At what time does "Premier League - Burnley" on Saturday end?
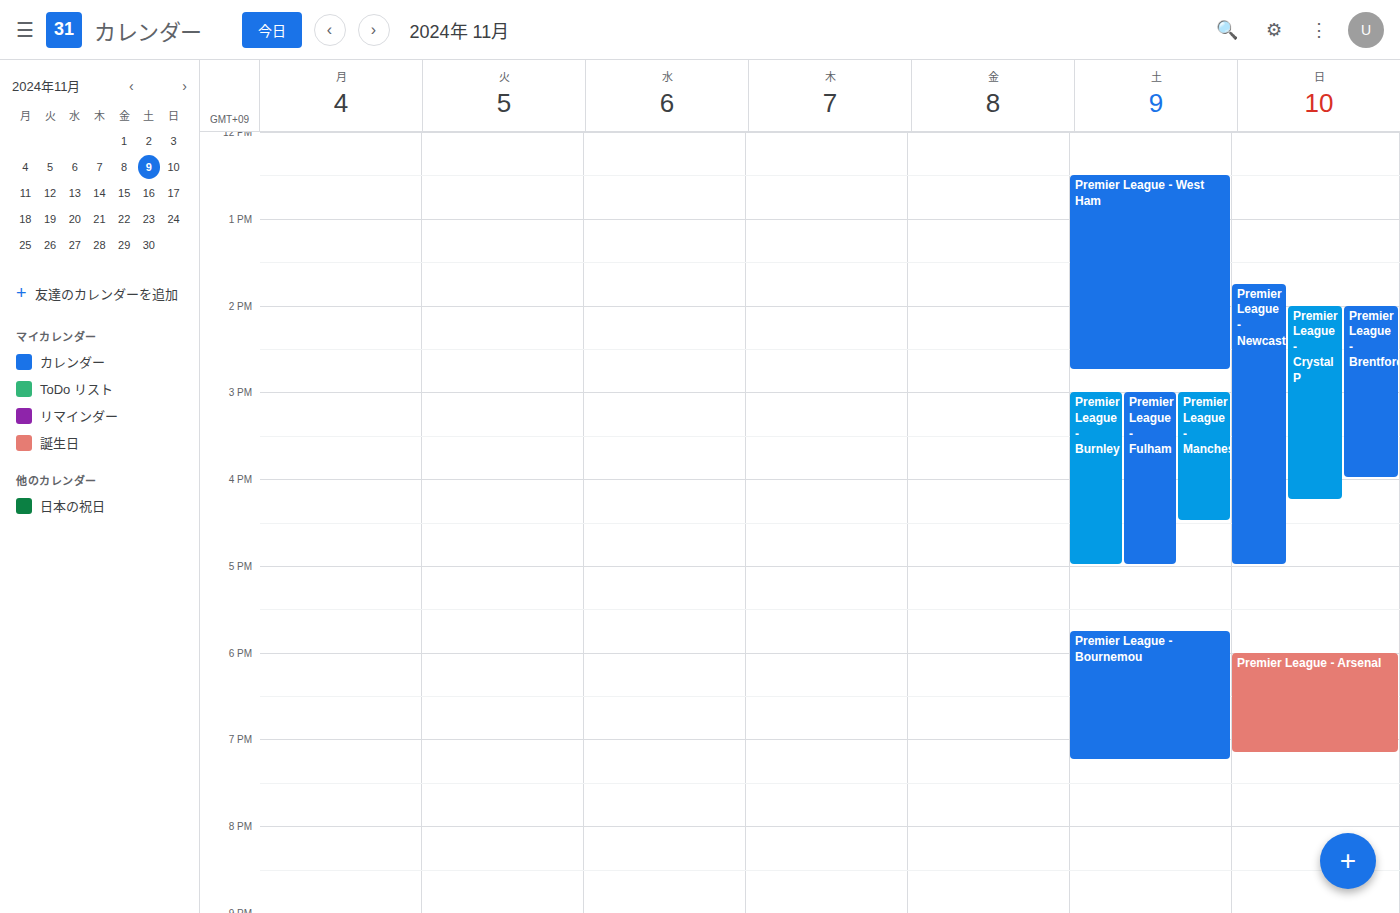
5:00 PM